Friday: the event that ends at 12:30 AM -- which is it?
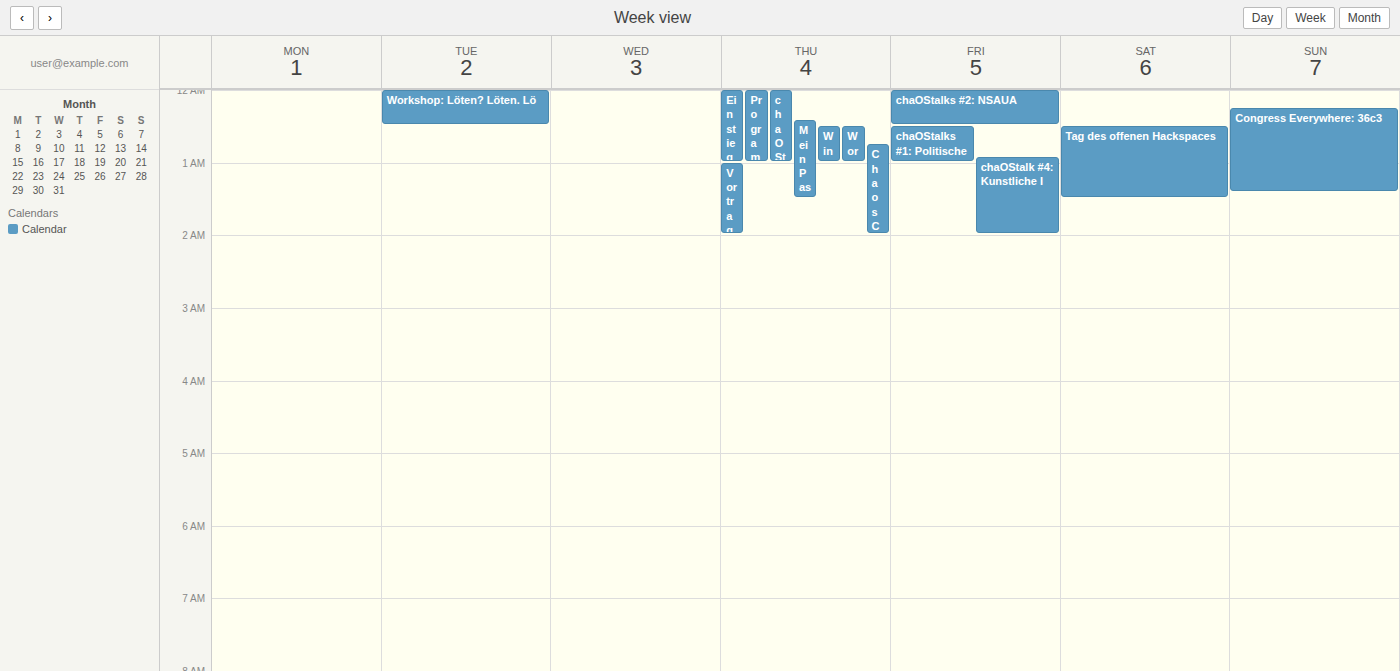
"chaOStalks #2: NSAUA"